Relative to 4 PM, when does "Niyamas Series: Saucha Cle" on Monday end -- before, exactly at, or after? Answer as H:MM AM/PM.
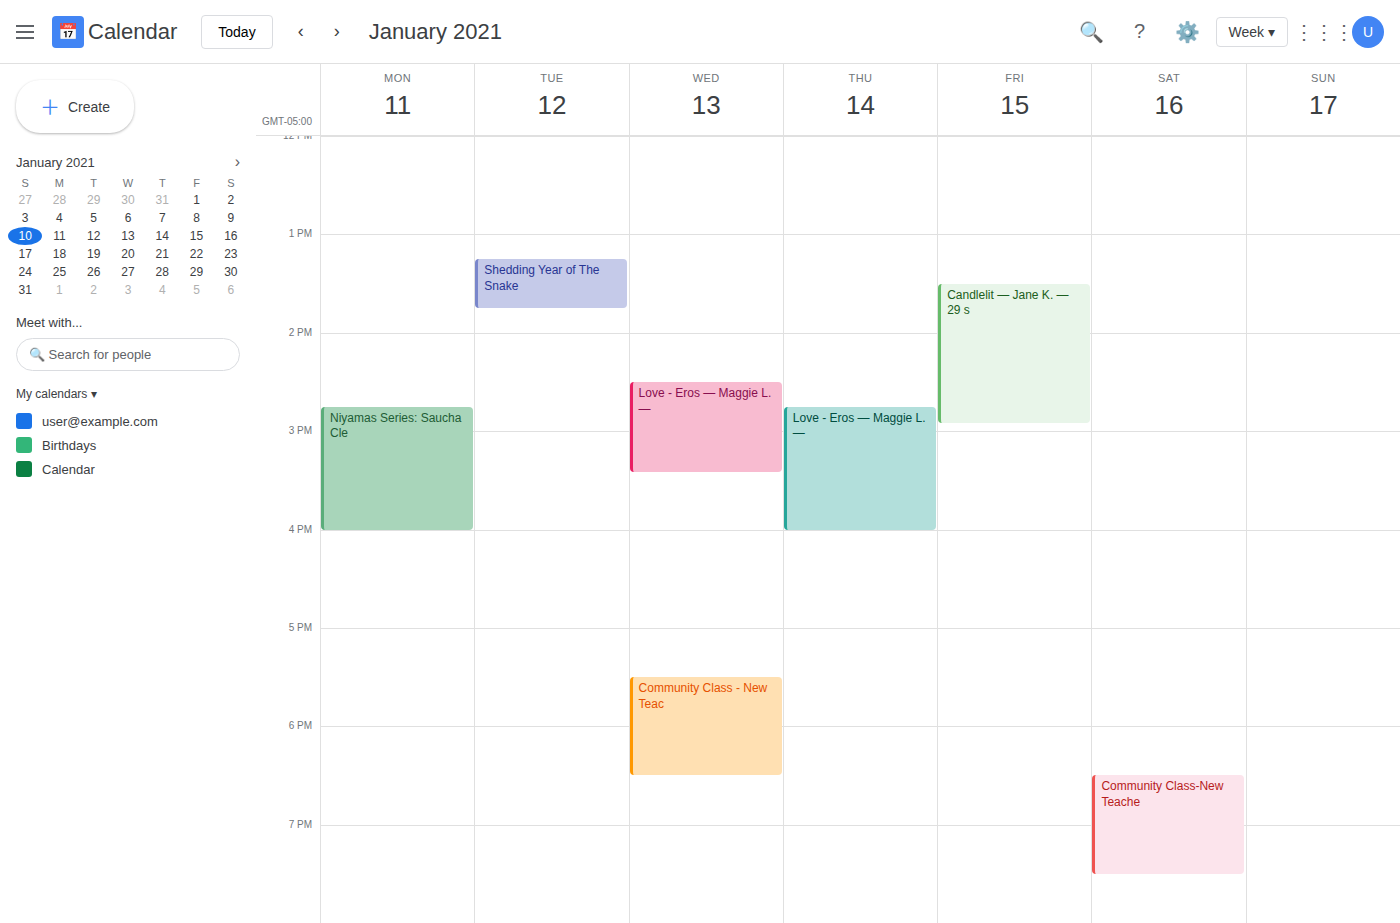
4:00 PM -- exactly at 4 PM, on the 4 PM line.